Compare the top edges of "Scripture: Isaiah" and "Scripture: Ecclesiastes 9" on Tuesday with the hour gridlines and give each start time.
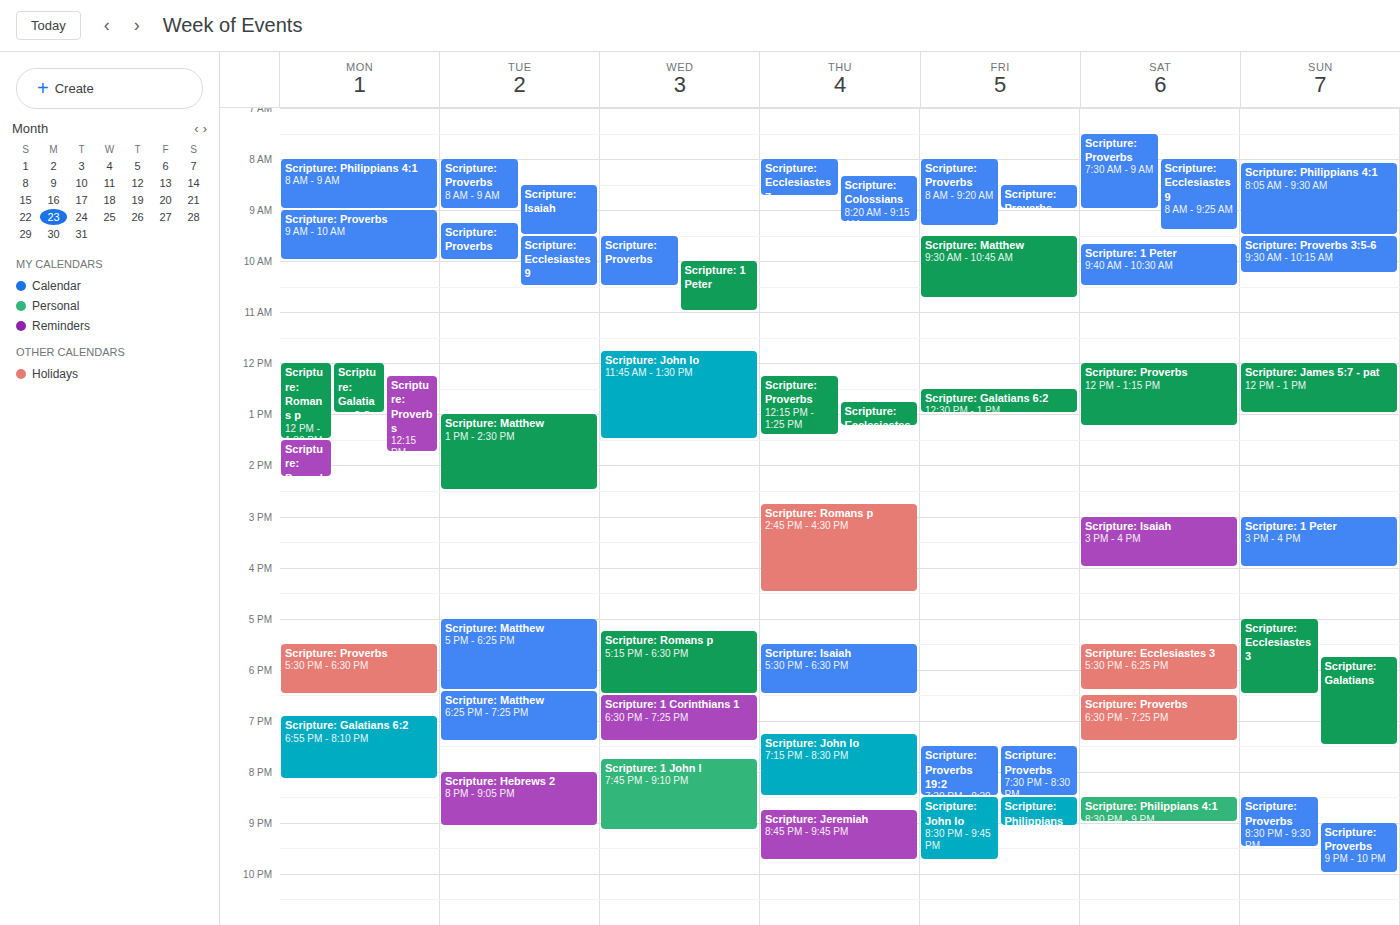
"Scripture: Isaiah": 8:30 AM, halfway between the 8 AM and 9 AM lines. "Scripture: Ecclesiastes 9": 9:30 AM, halfway between the 9 AM and 10 AM lines.